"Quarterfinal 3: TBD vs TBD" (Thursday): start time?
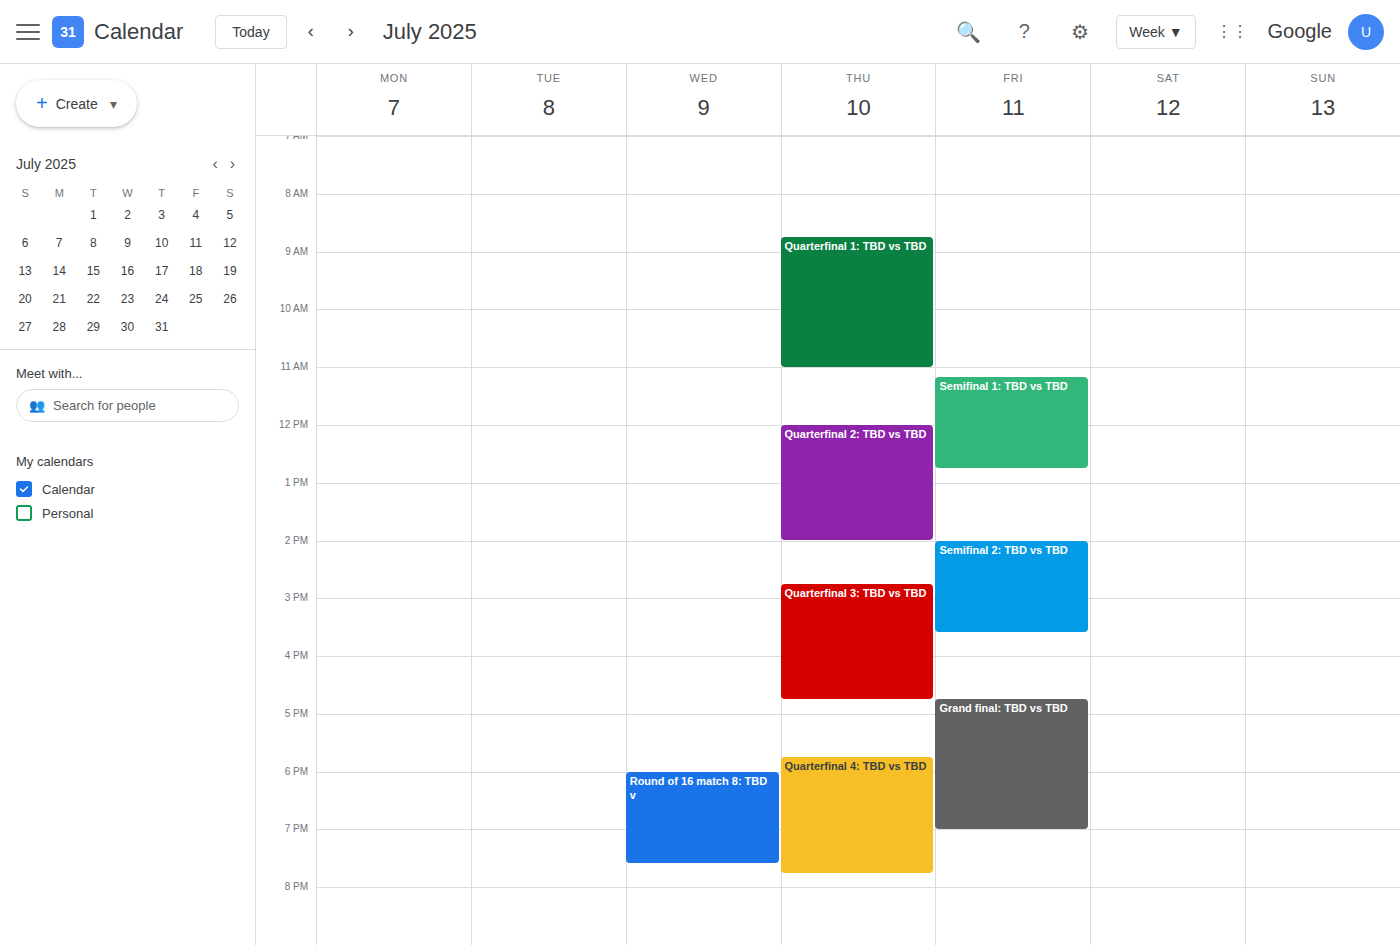
2:45 PM